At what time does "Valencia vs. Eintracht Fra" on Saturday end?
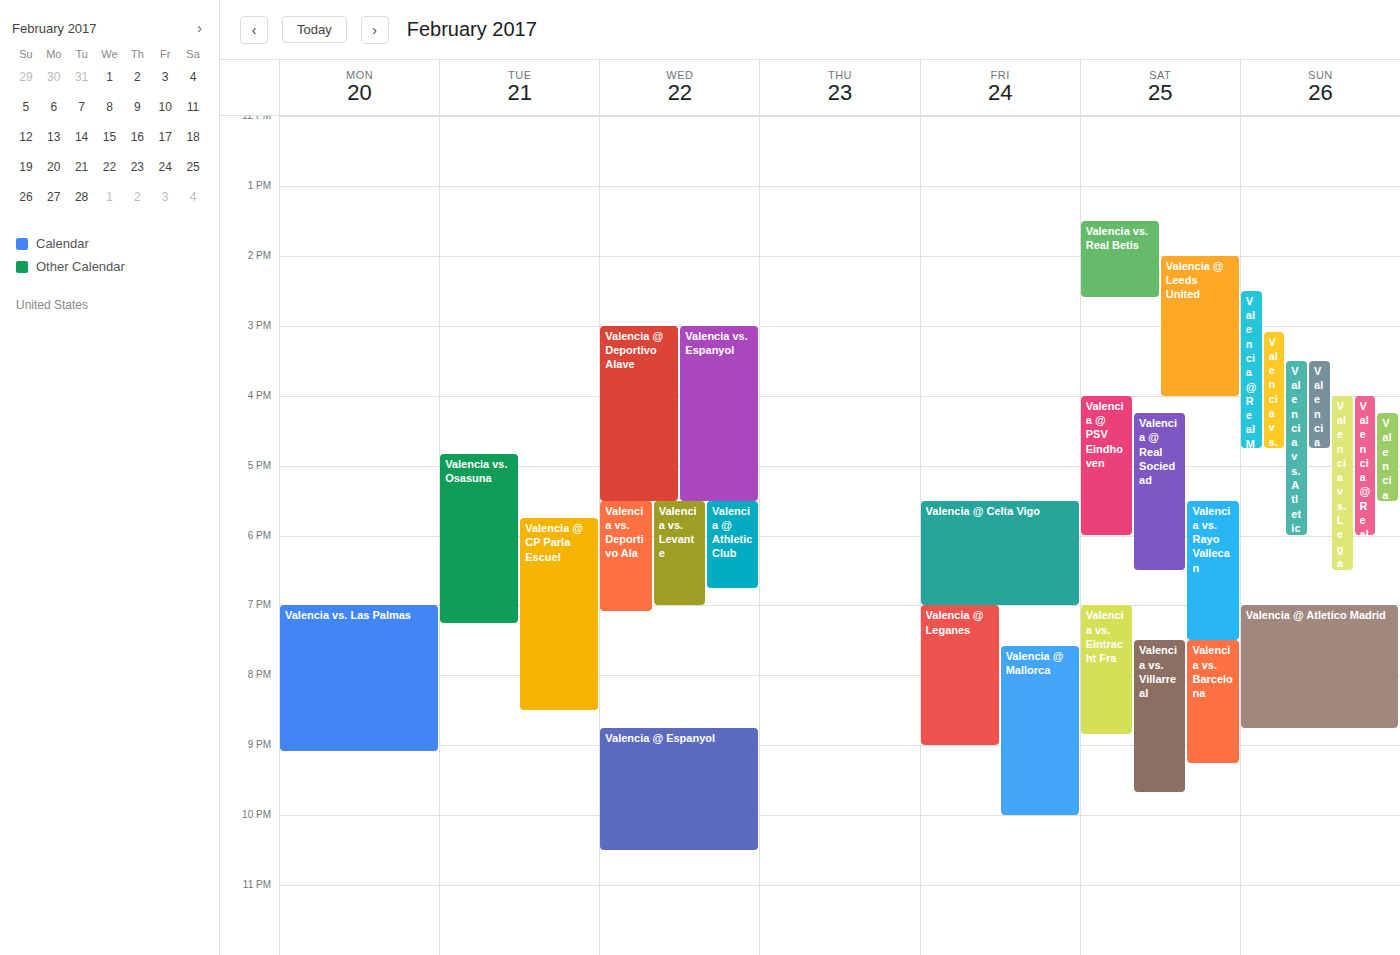
8:50 PM